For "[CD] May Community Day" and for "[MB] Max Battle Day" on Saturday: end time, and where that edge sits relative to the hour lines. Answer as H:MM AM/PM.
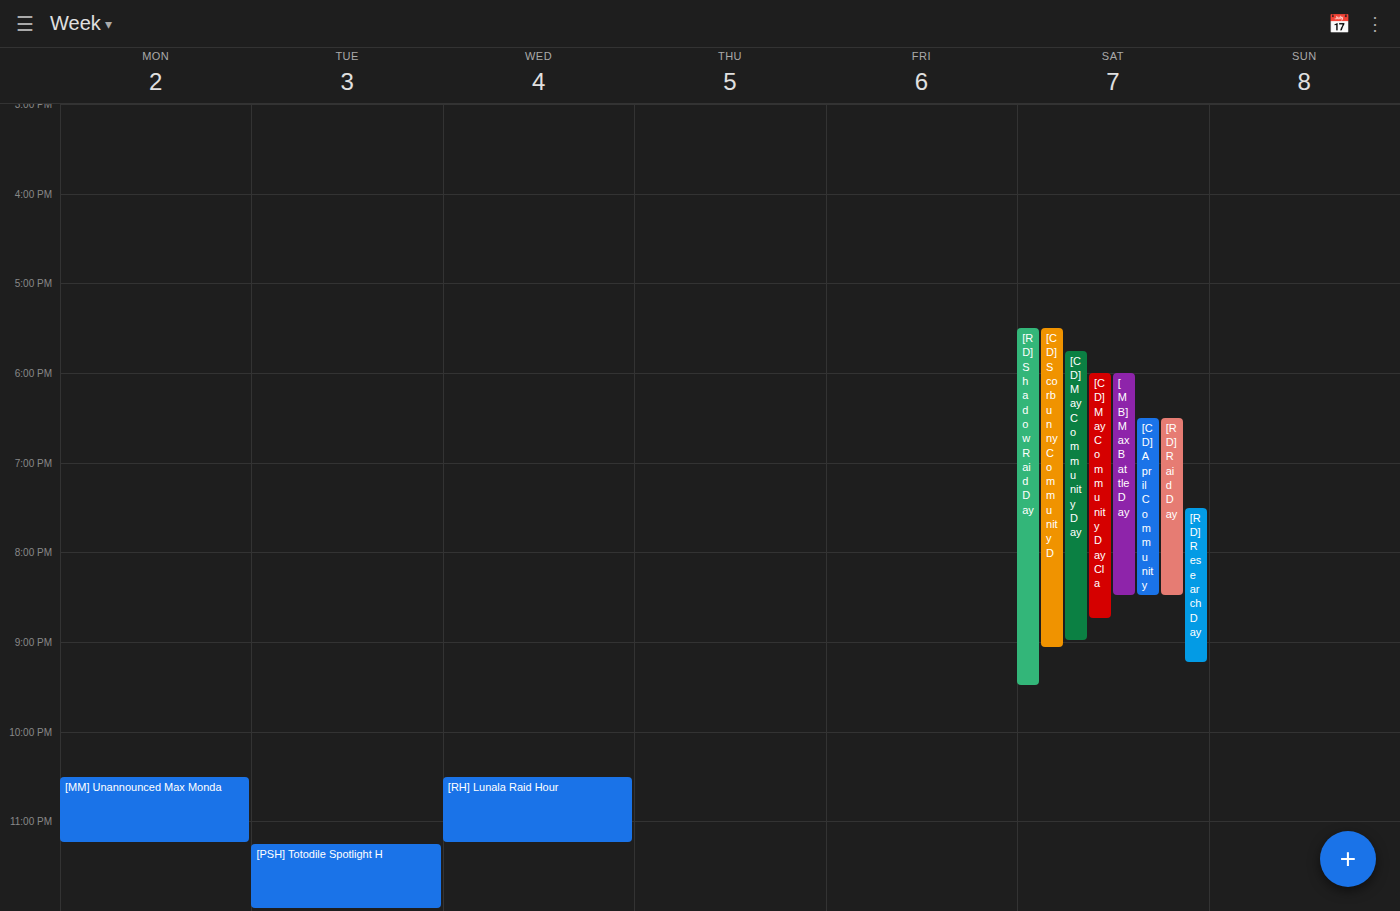
"[CD] May Community Day": 9:00 PM, exactly on the 9 PM line. "[MB] Max Battle Day": 8:30 PM, halfway between the 8 PM and 9 PM lines.